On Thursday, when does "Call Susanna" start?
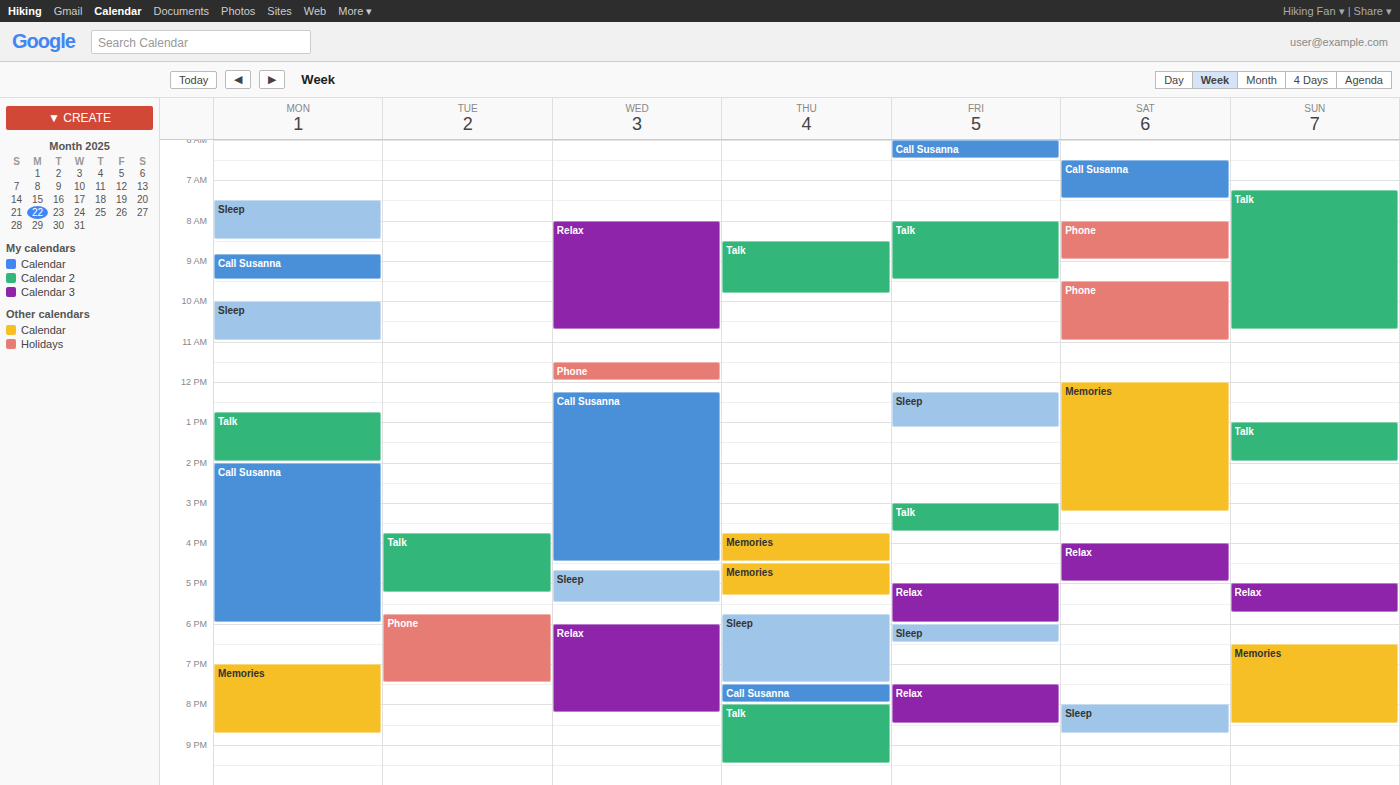
7:30 PM